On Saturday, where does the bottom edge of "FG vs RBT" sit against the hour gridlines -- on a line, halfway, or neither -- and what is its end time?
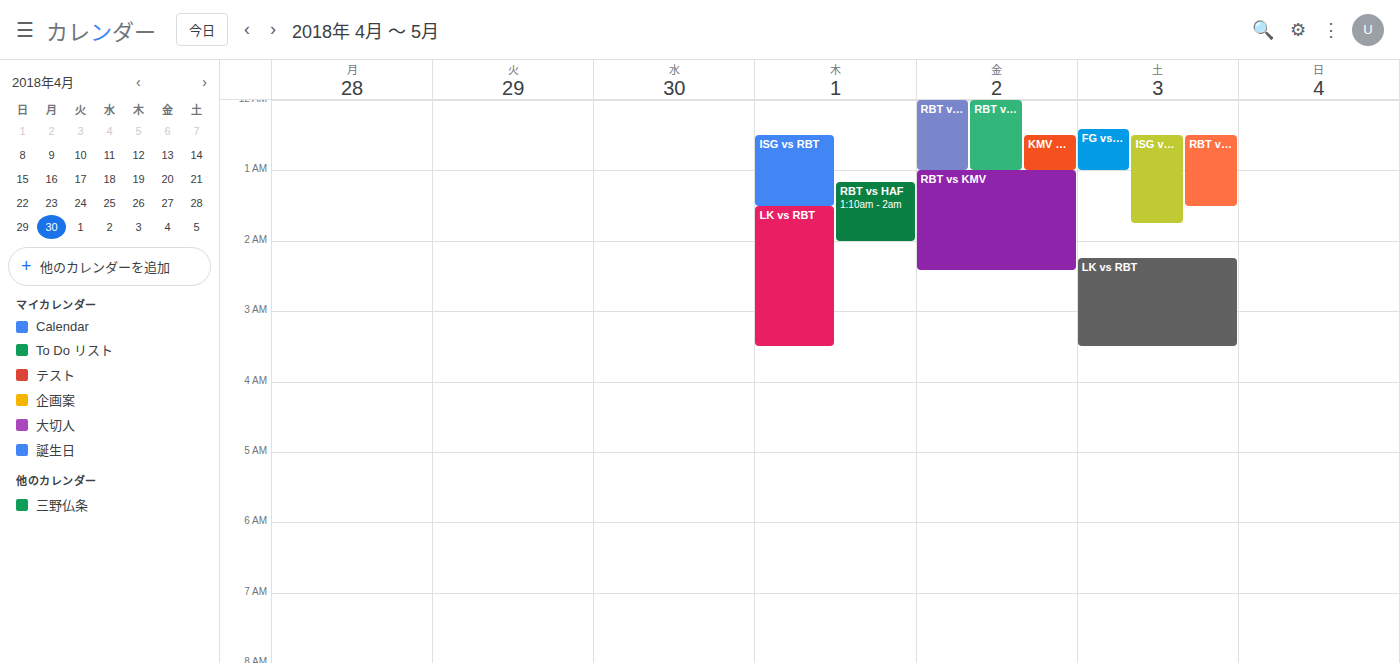
1:00 AM -- exactly on the 1 AM line.